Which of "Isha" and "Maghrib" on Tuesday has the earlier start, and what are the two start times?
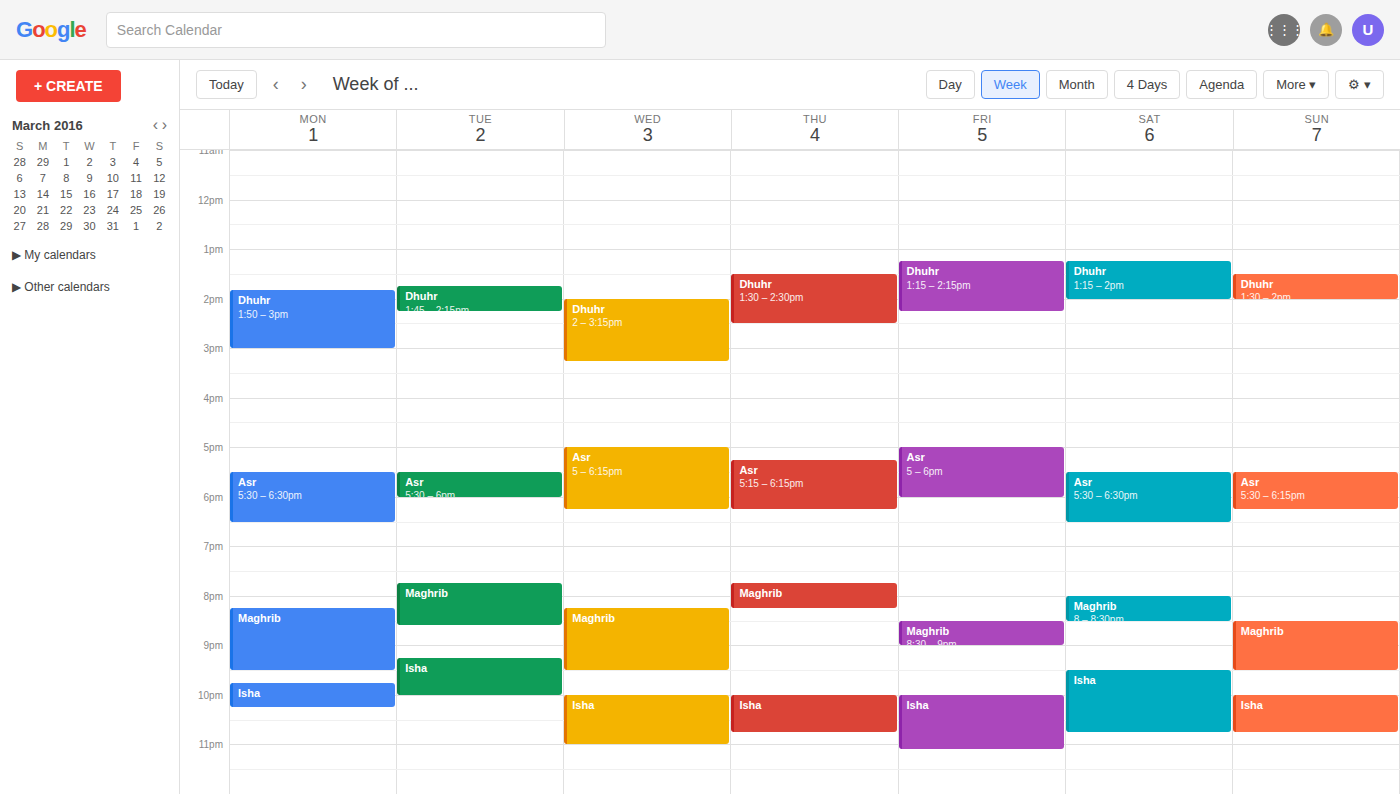
"Maghrib" 7:45 PM; "Isha" 9:15 PM.